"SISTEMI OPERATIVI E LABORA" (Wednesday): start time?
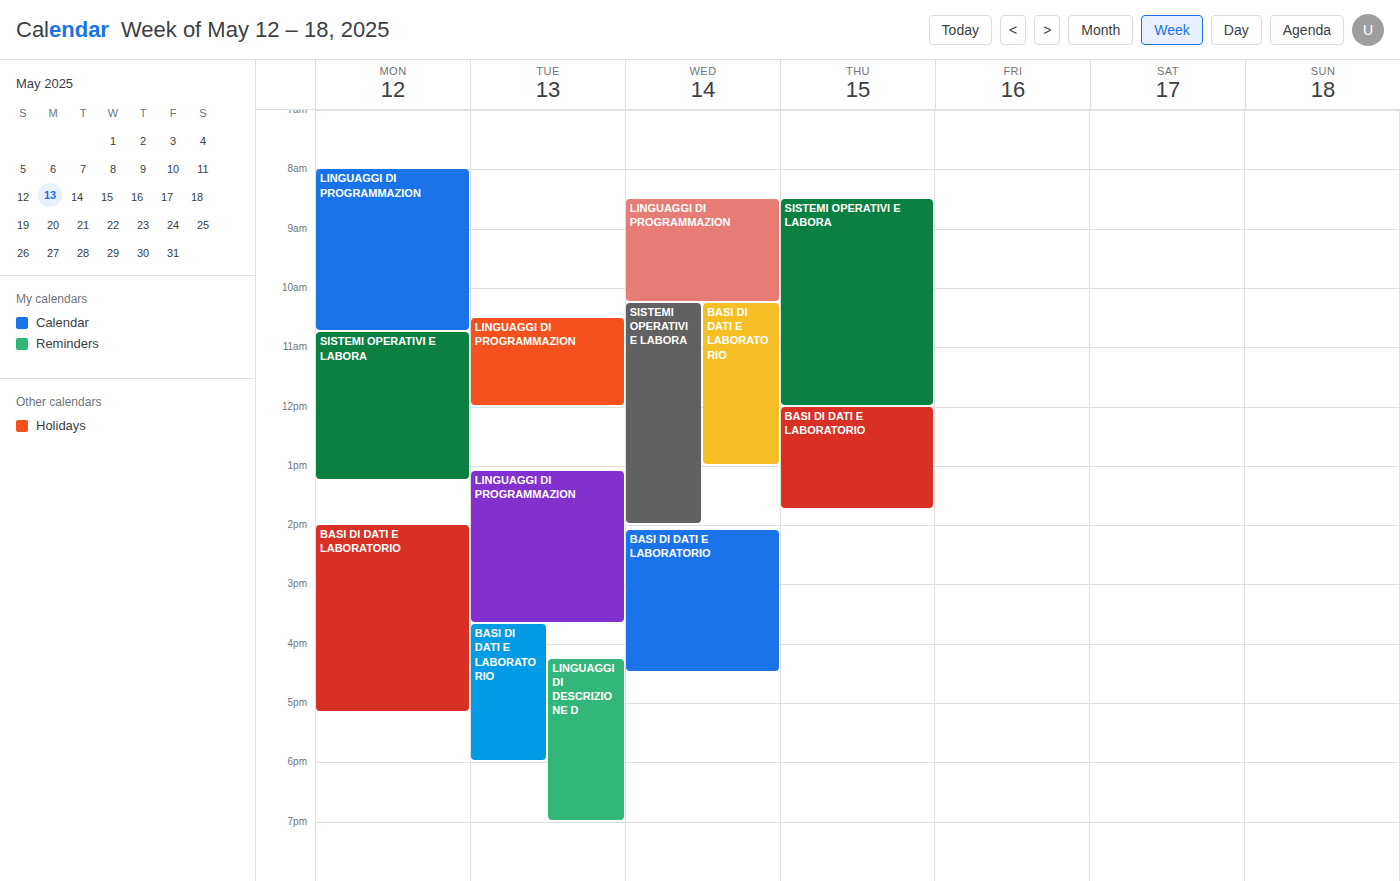
10:15 AM